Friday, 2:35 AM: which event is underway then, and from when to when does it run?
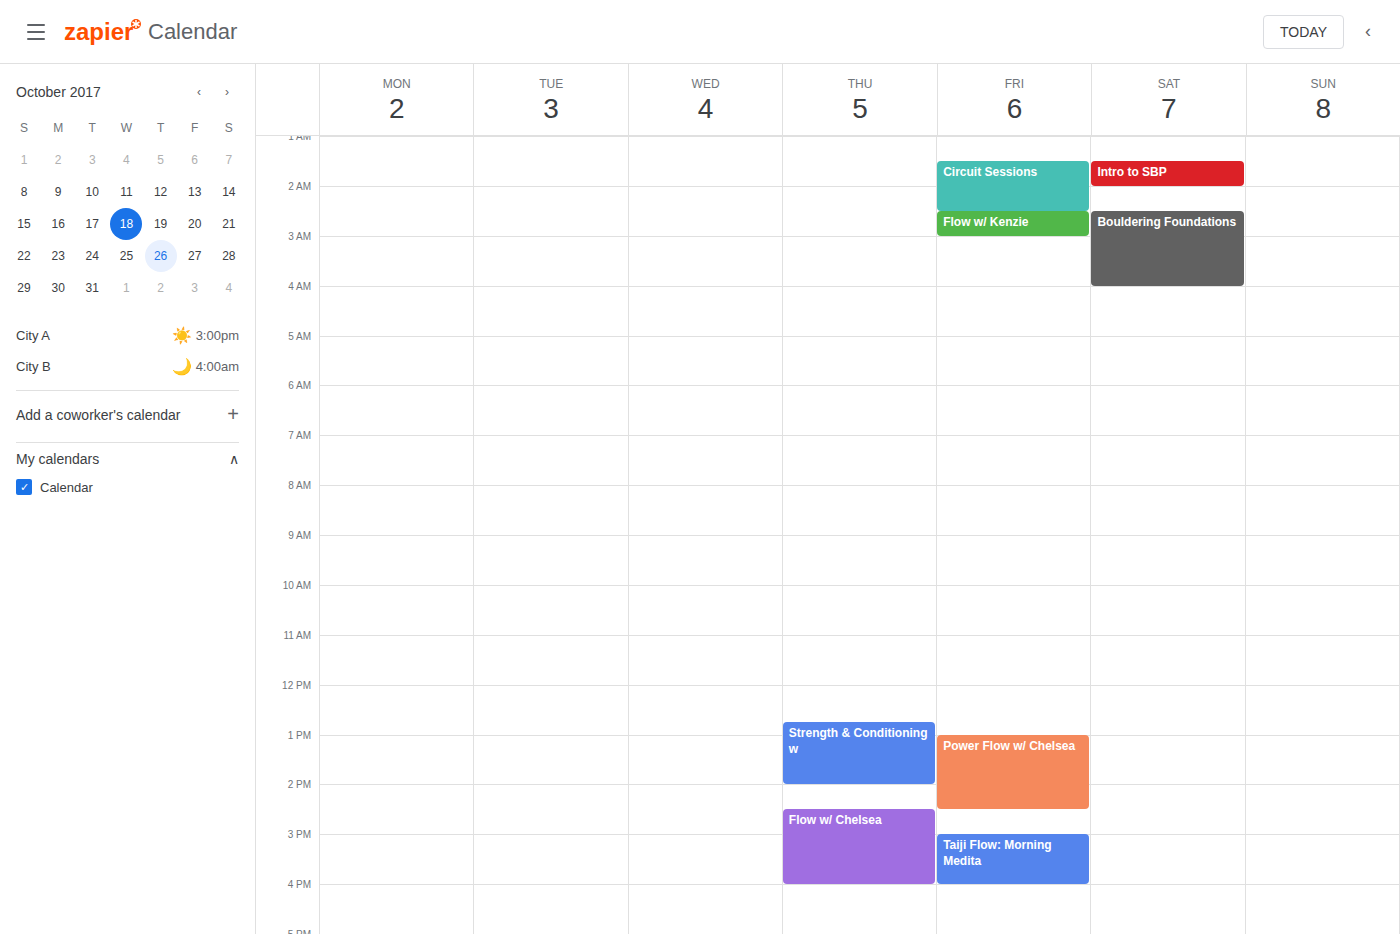
"Flow w/ Kenzie", 2:30 AM to 3:00 AM